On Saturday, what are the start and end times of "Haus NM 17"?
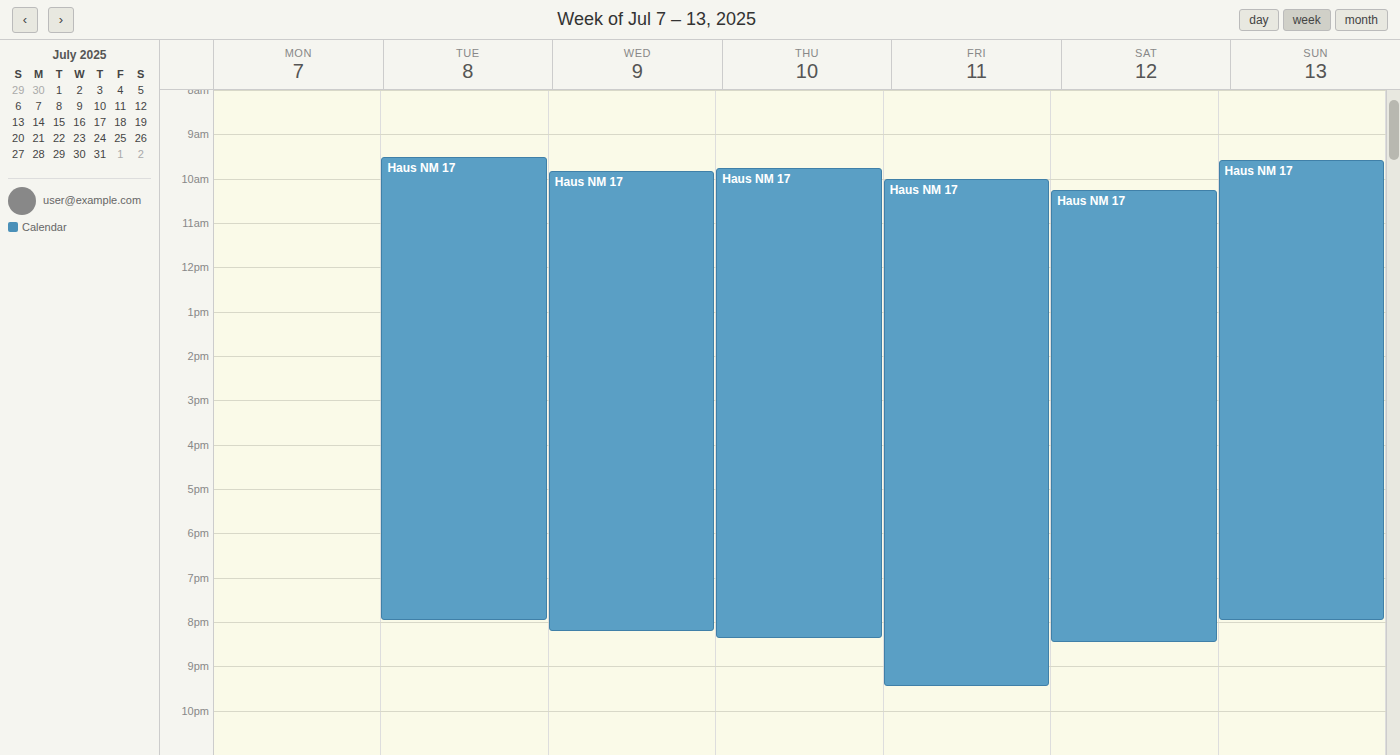
10:15 AM to 8:30 PM